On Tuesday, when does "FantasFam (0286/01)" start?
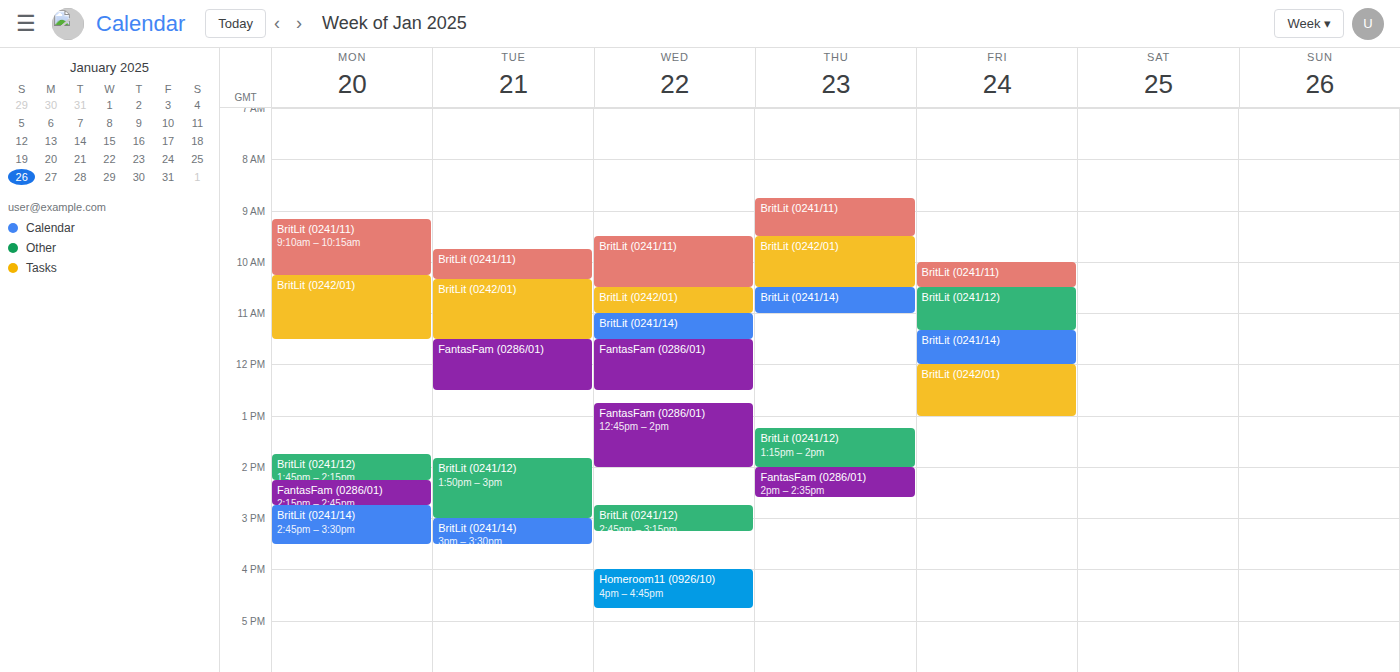
11:30 AM